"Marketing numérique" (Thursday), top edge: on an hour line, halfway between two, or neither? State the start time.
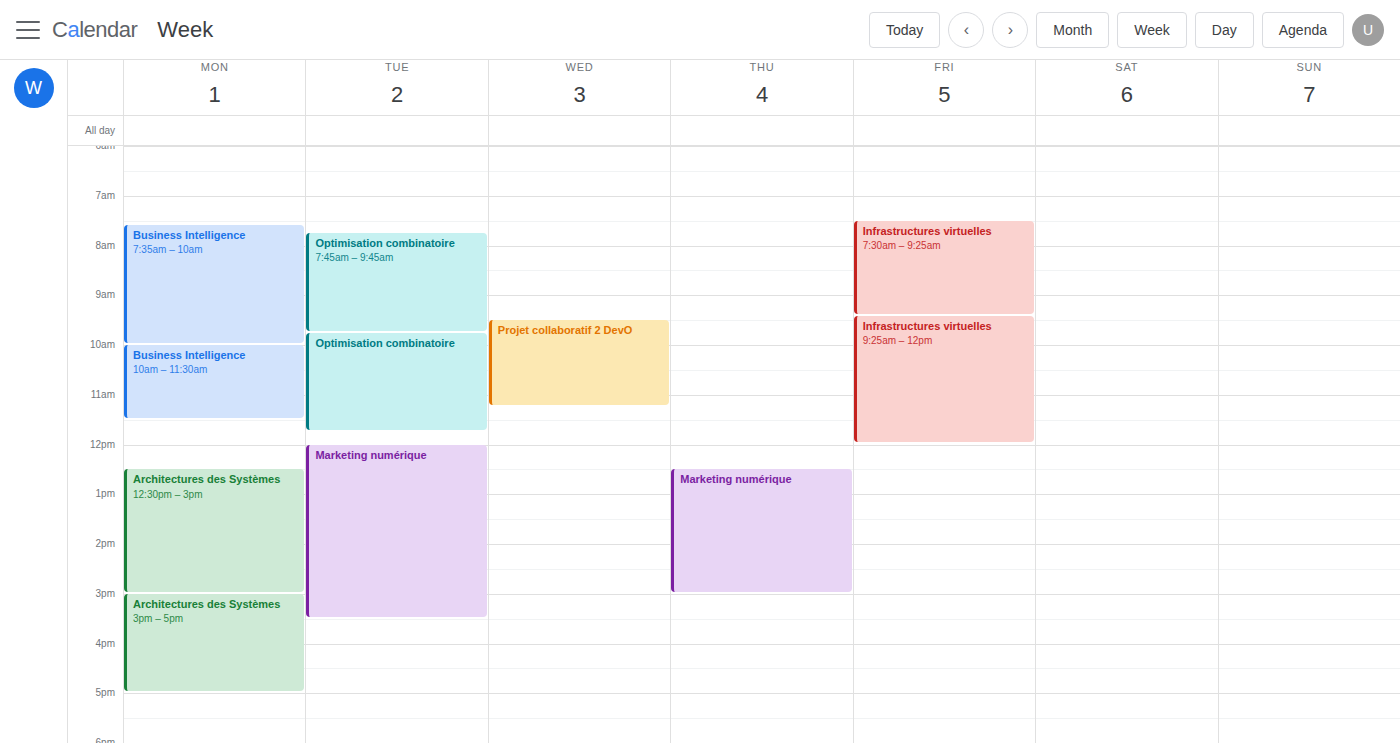
12:30 PM -- halfway between the 12 PM and 1 PM lines.